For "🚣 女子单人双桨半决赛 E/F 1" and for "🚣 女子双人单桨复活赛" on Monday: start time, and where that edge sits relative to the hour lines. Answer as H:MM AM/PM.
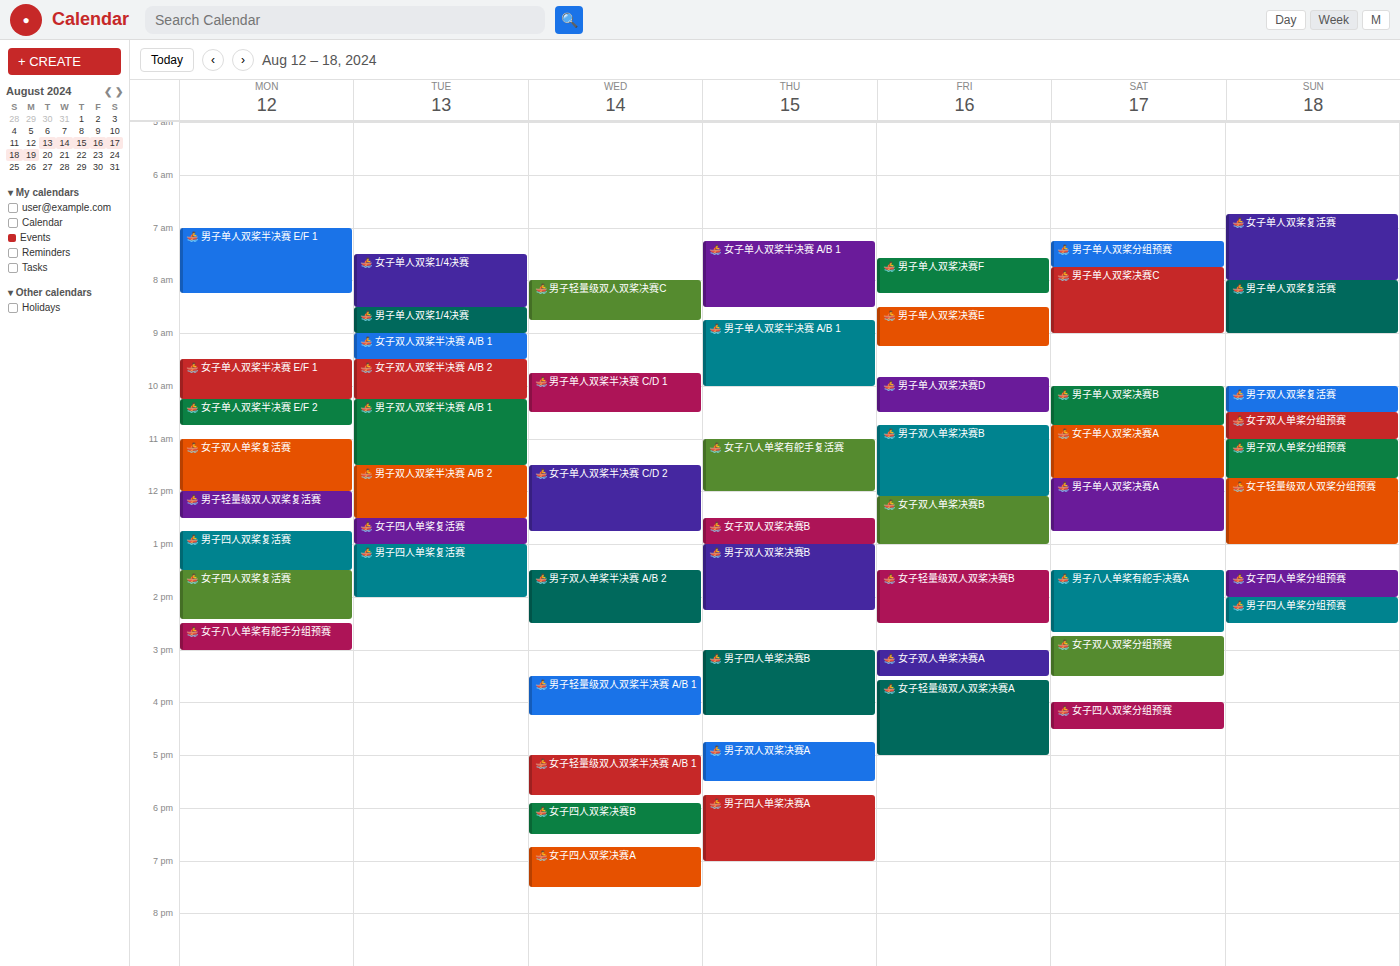
"🚣 女子单人双桨半决赛 E/F 1": 9:30 AM, halfway between the 9 AM and 10 AM lines. "🚣 女子双人单桨复活赛": 11:00 AM, exactly on the 11 AM line.